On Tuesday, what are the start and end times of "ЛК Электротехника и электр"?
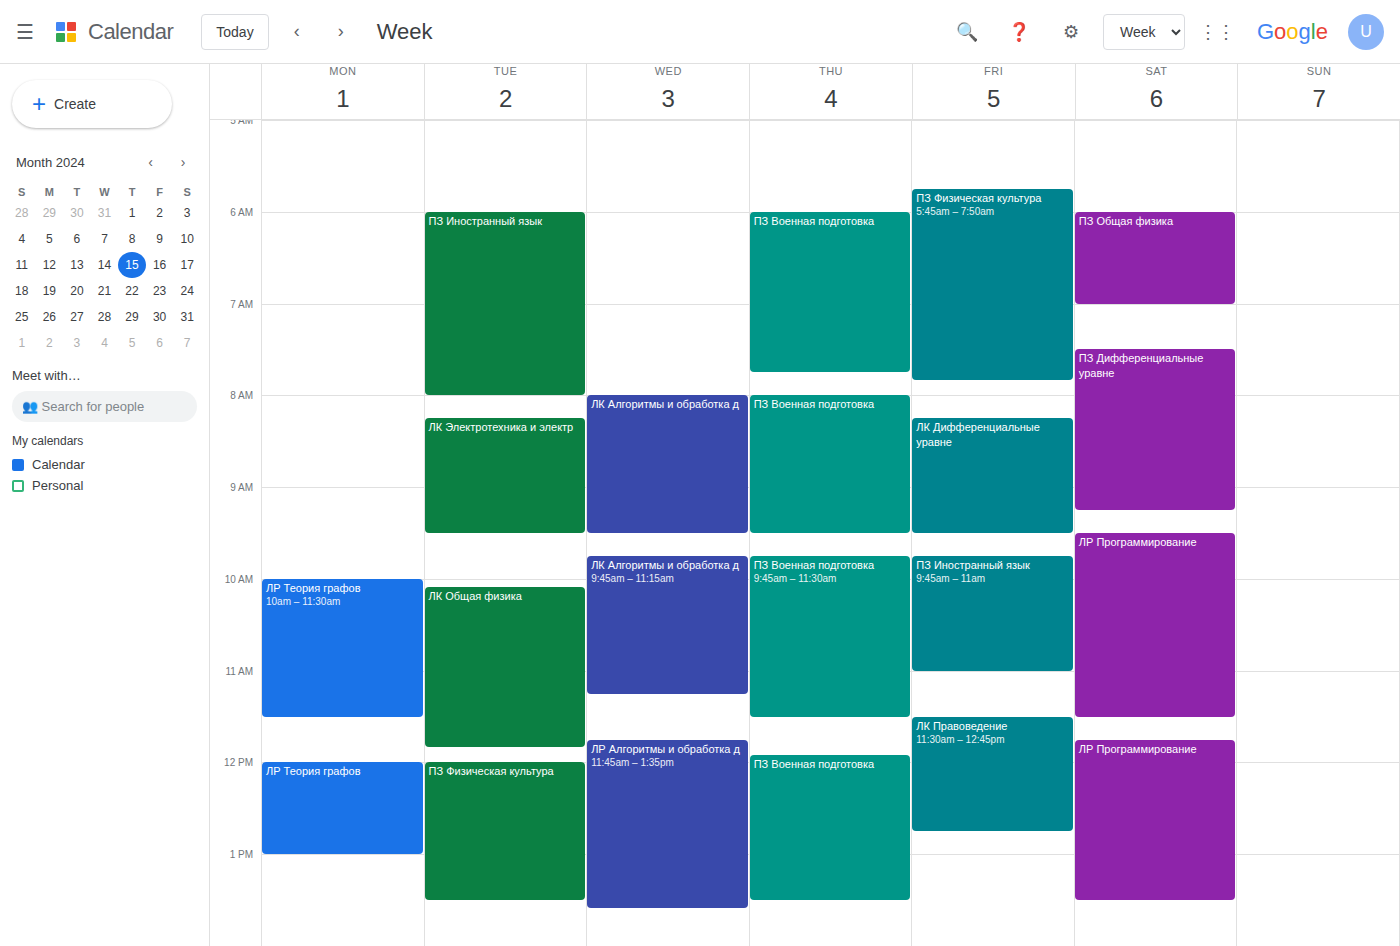
8:15 AM to 9:30 AM